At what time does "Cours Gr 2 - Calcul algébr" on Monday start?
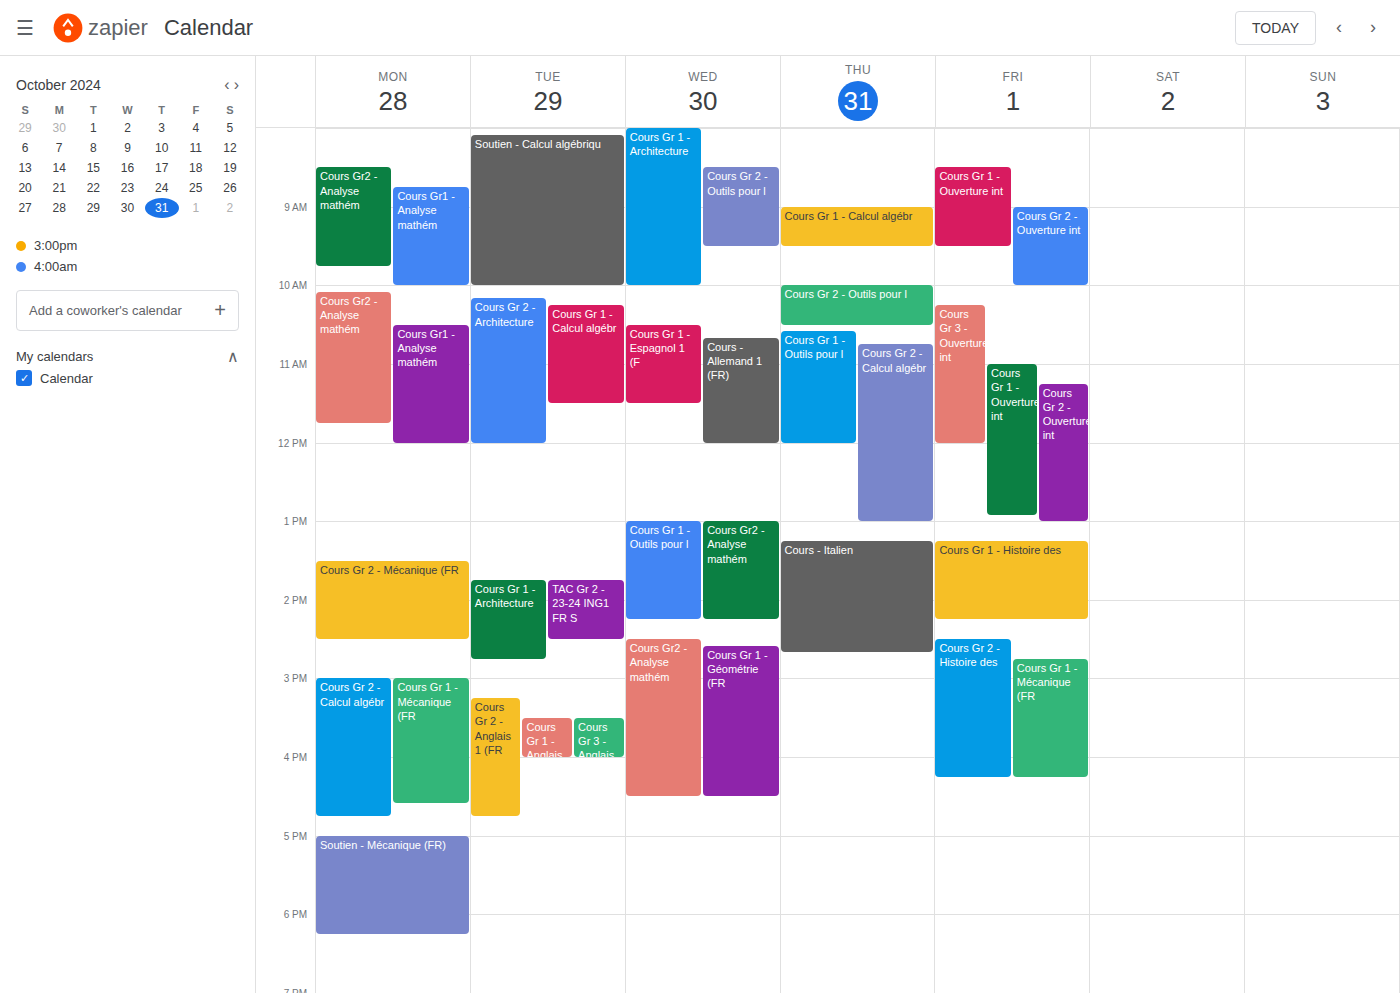
3:00 PM